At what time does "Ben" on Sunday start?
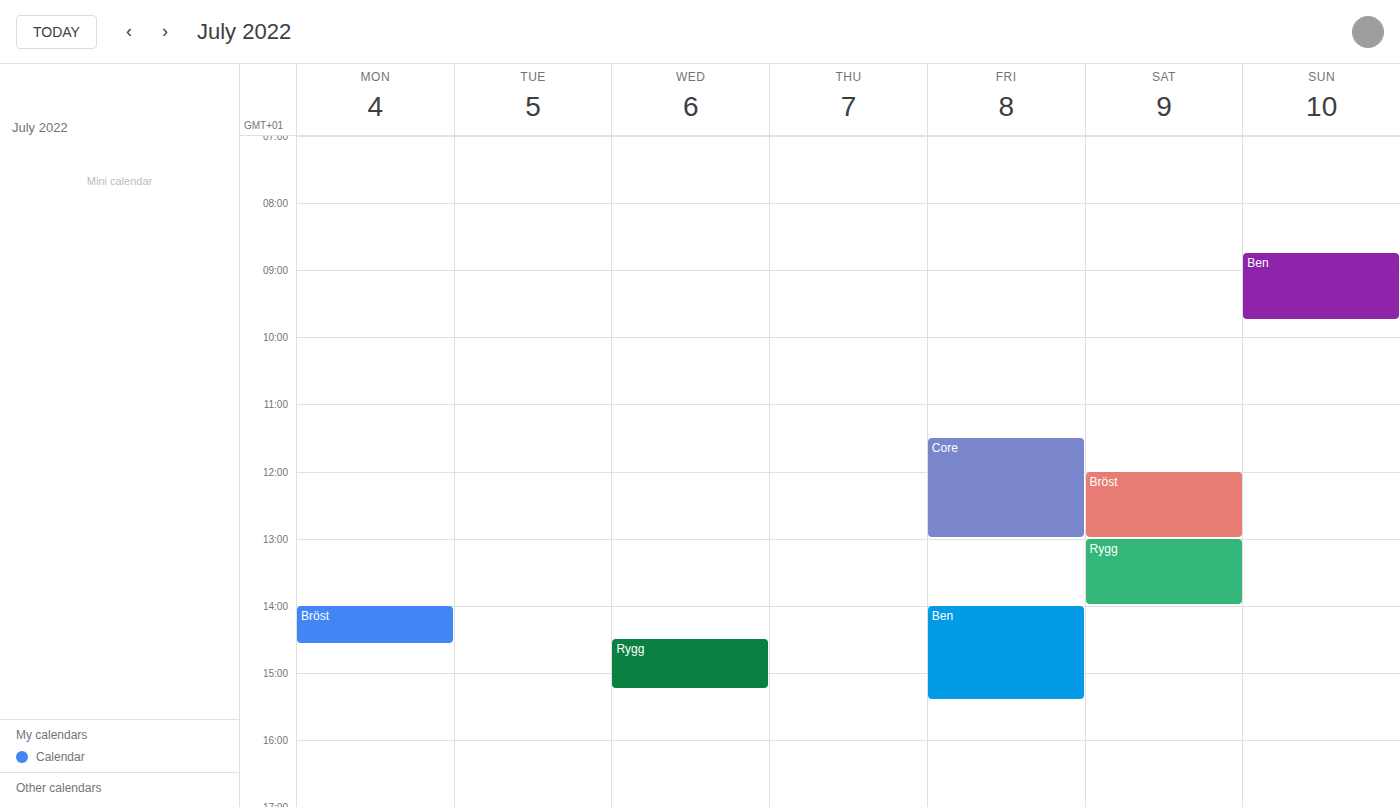
08:45